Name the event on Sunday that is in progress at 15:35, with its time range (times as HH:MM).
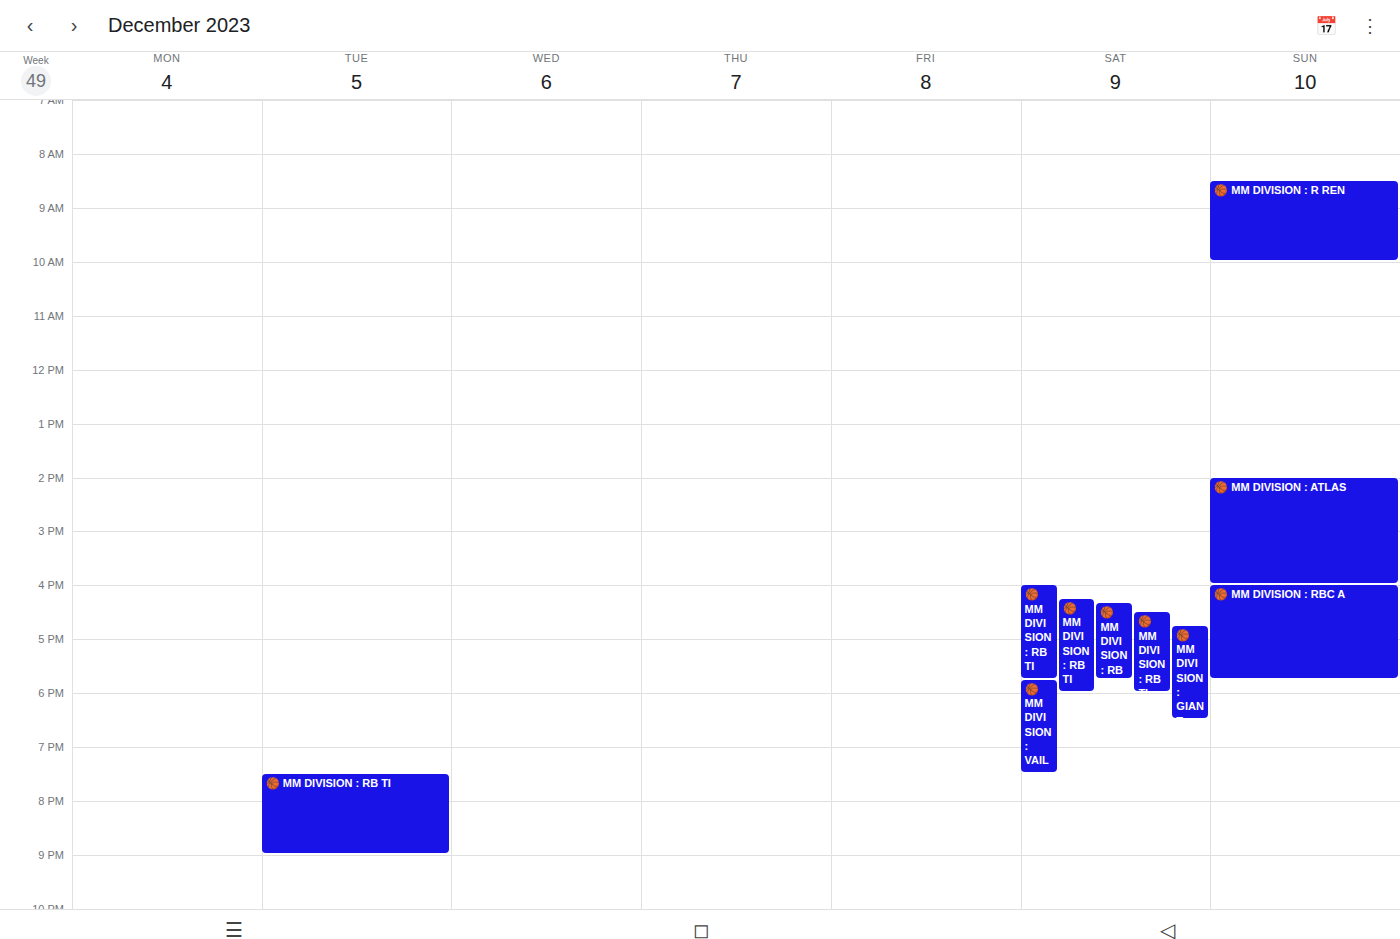
"🏀 MM DIVISION : ATLAS", 14:00 to 16:00